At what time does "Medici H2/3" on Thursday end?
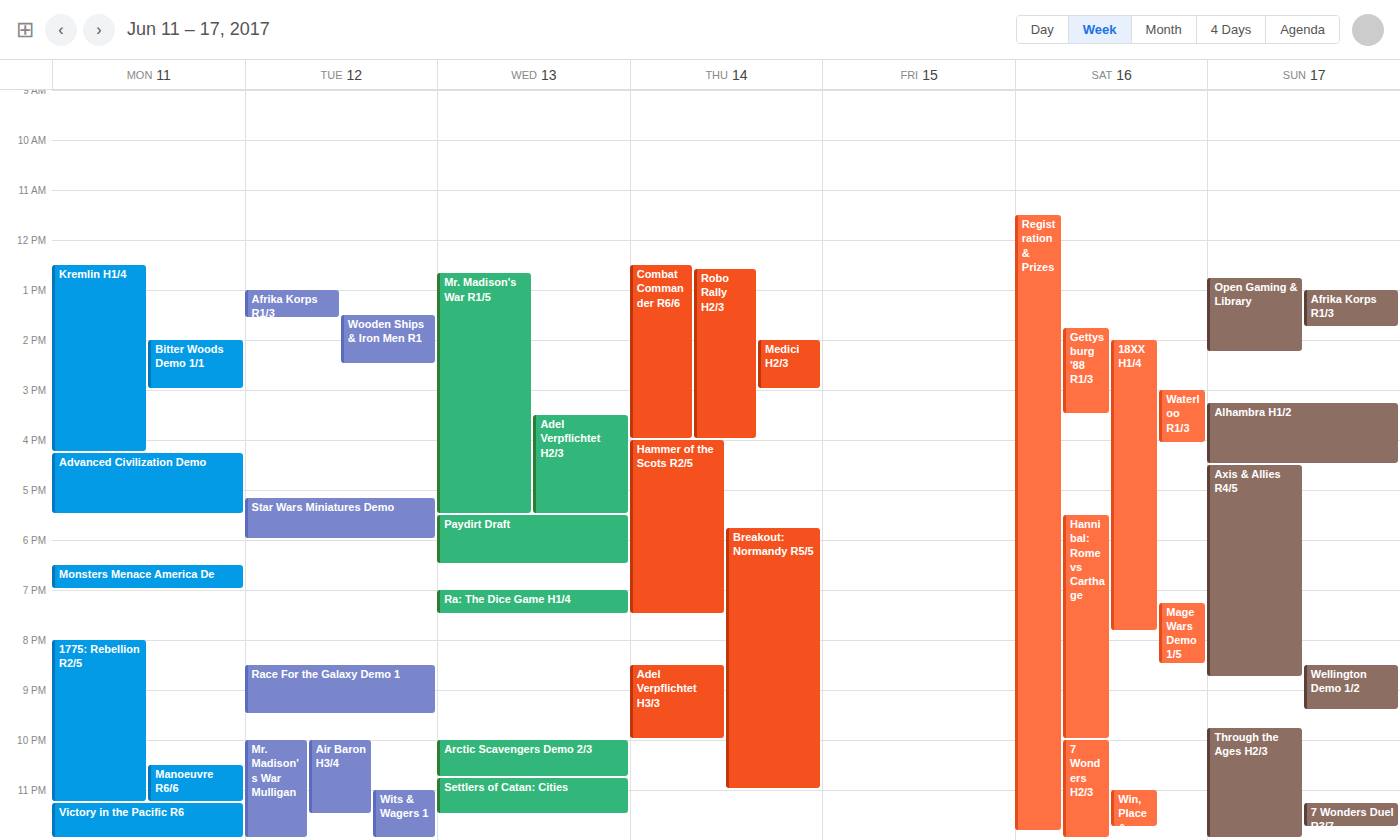
3:00 PM